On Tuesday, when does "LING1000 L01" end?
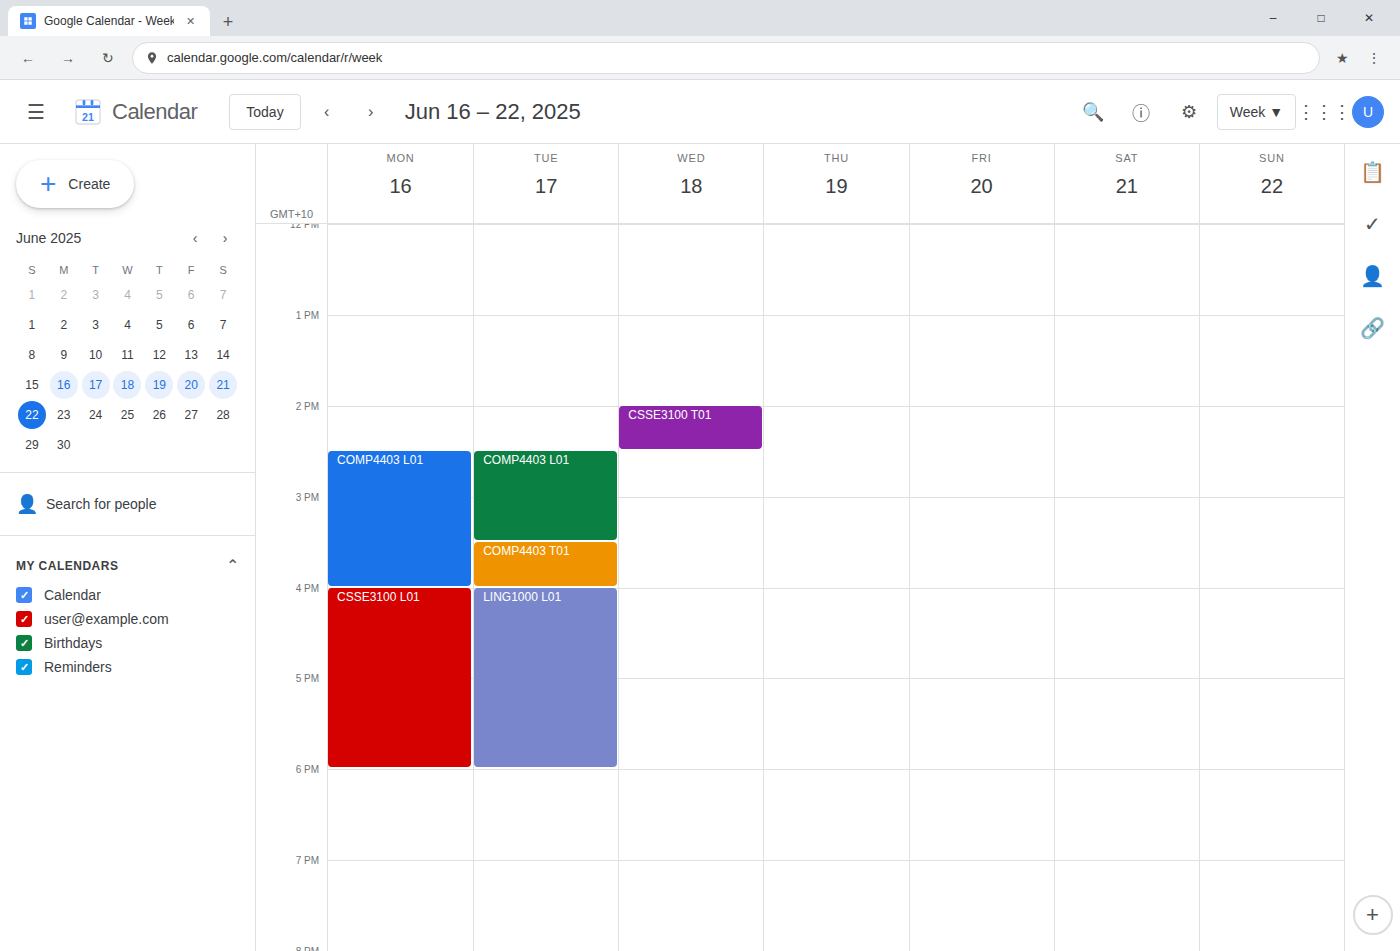
6:00 PM